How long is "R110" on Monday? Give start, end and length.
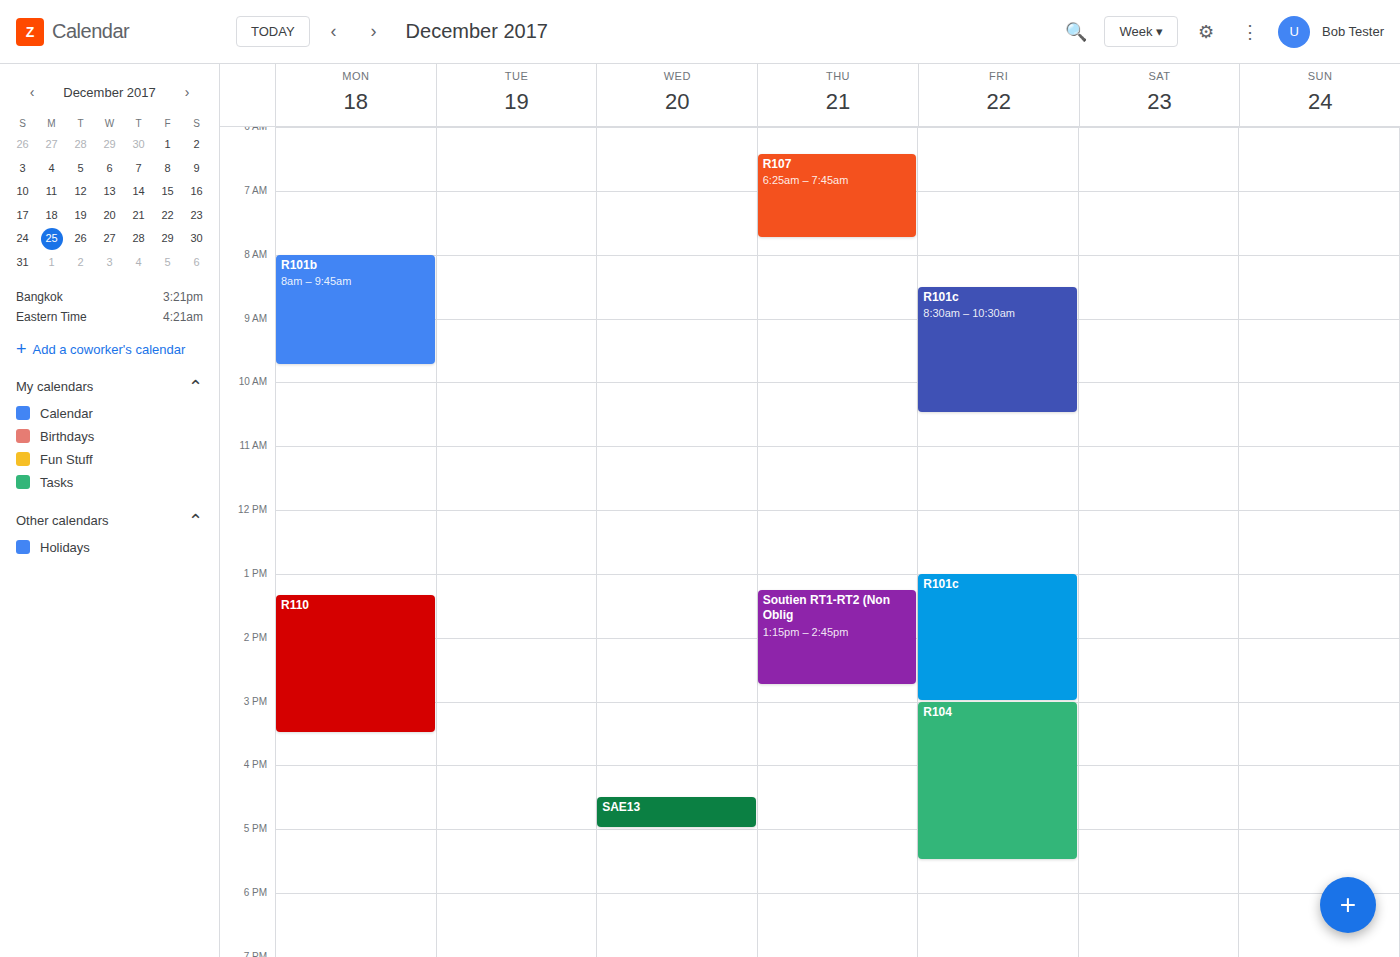
1:20 PM to 3:30 PM, 2 hours 10 minutes